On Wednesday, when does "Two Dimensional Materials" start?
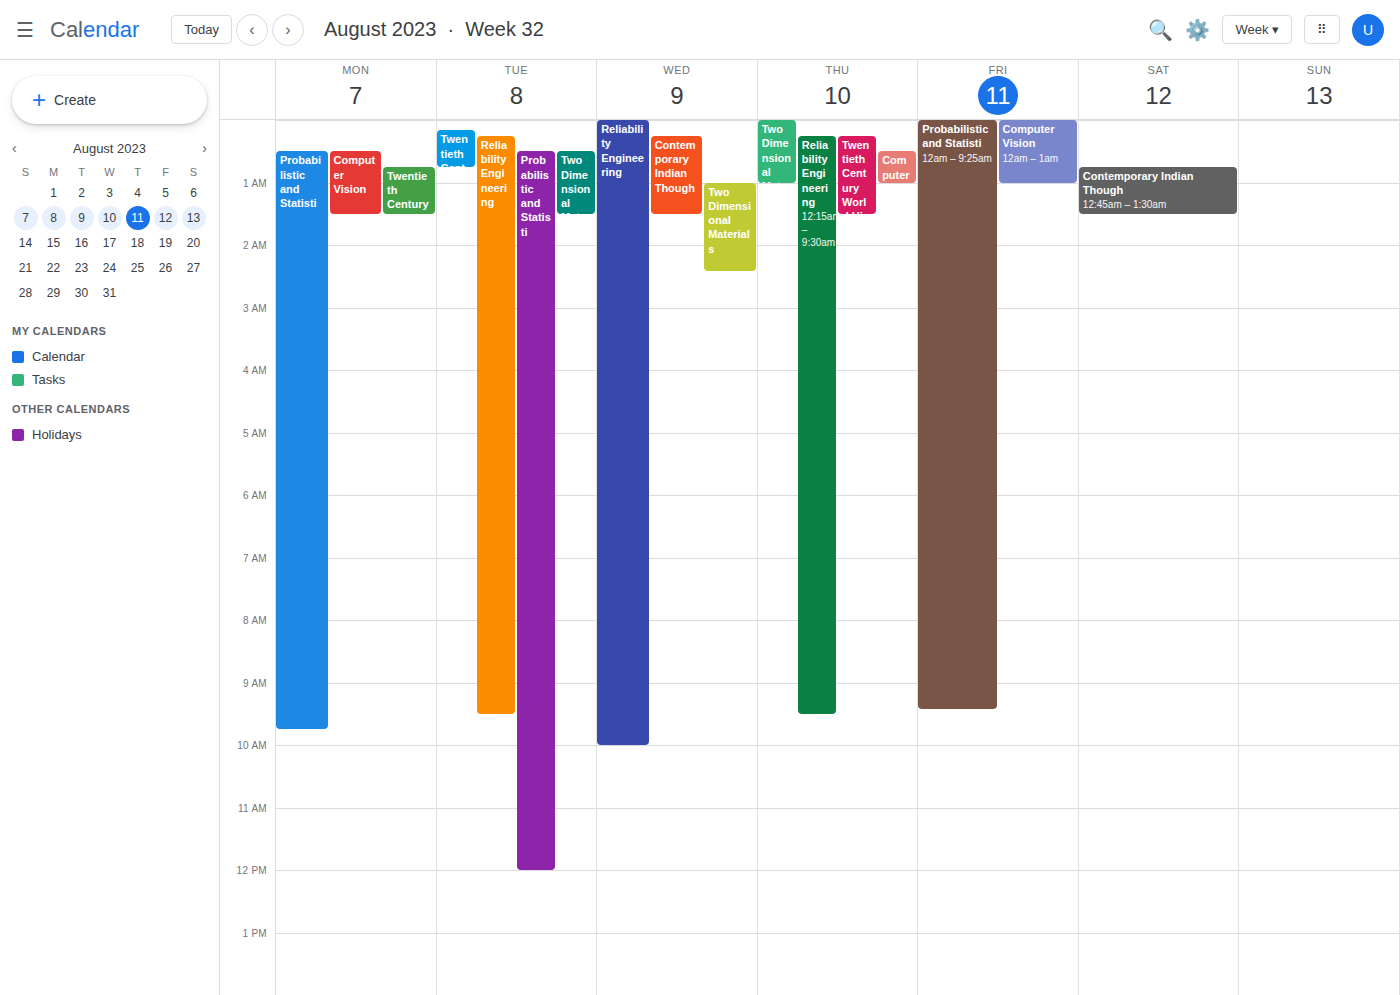
1:00 AM